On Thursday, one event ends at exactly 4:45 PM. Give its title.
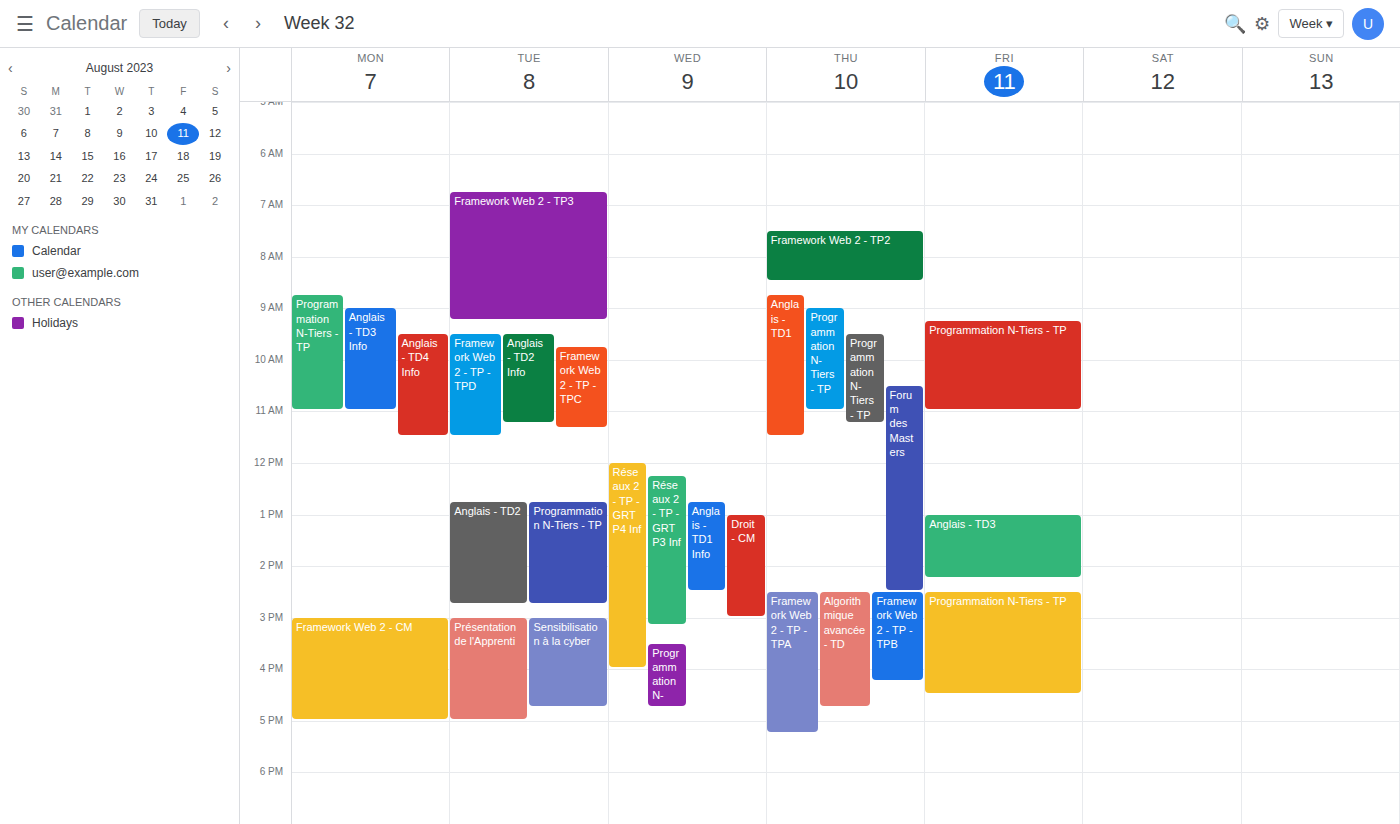
"Algorithmique avancée - TD"